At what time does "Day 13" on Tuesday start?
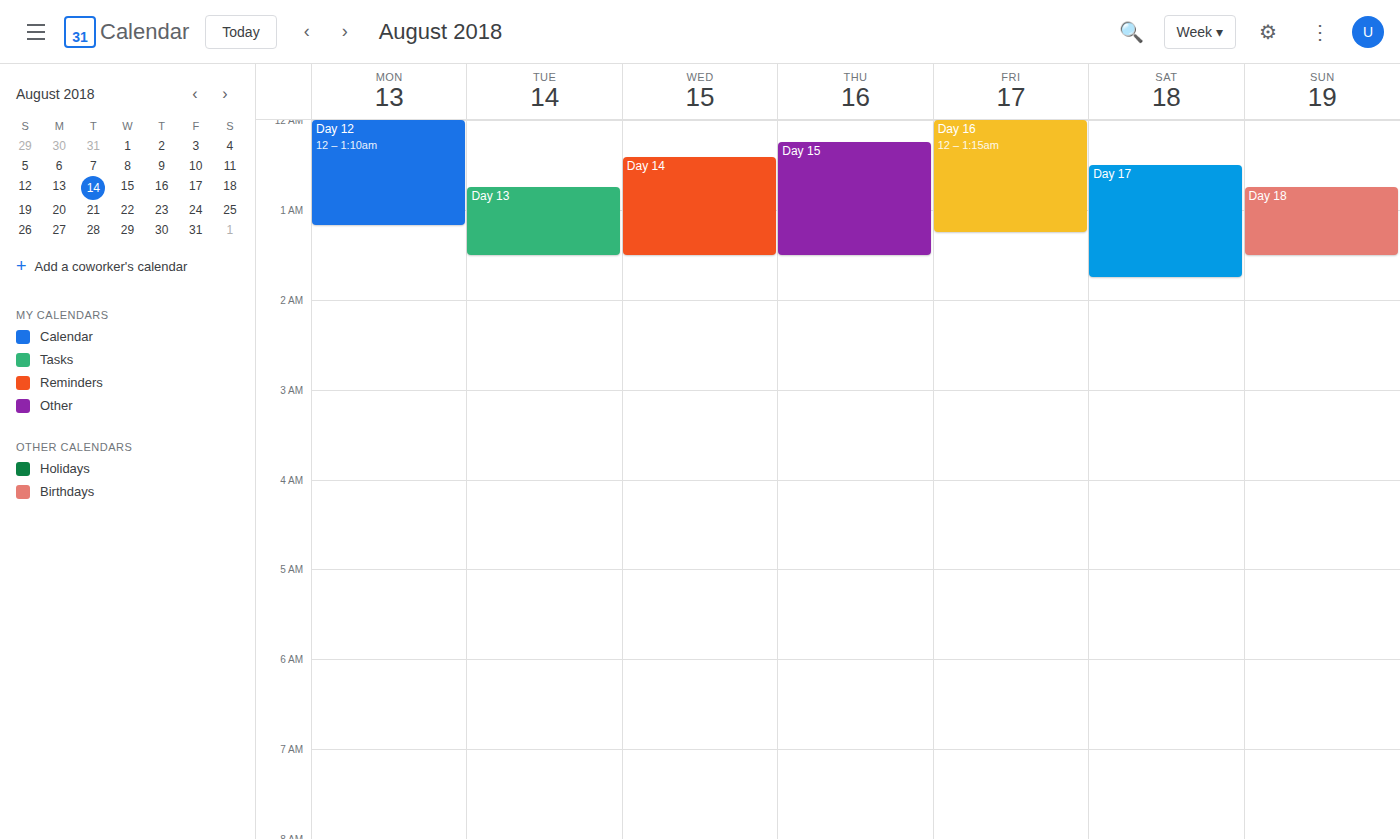
12:45 AM